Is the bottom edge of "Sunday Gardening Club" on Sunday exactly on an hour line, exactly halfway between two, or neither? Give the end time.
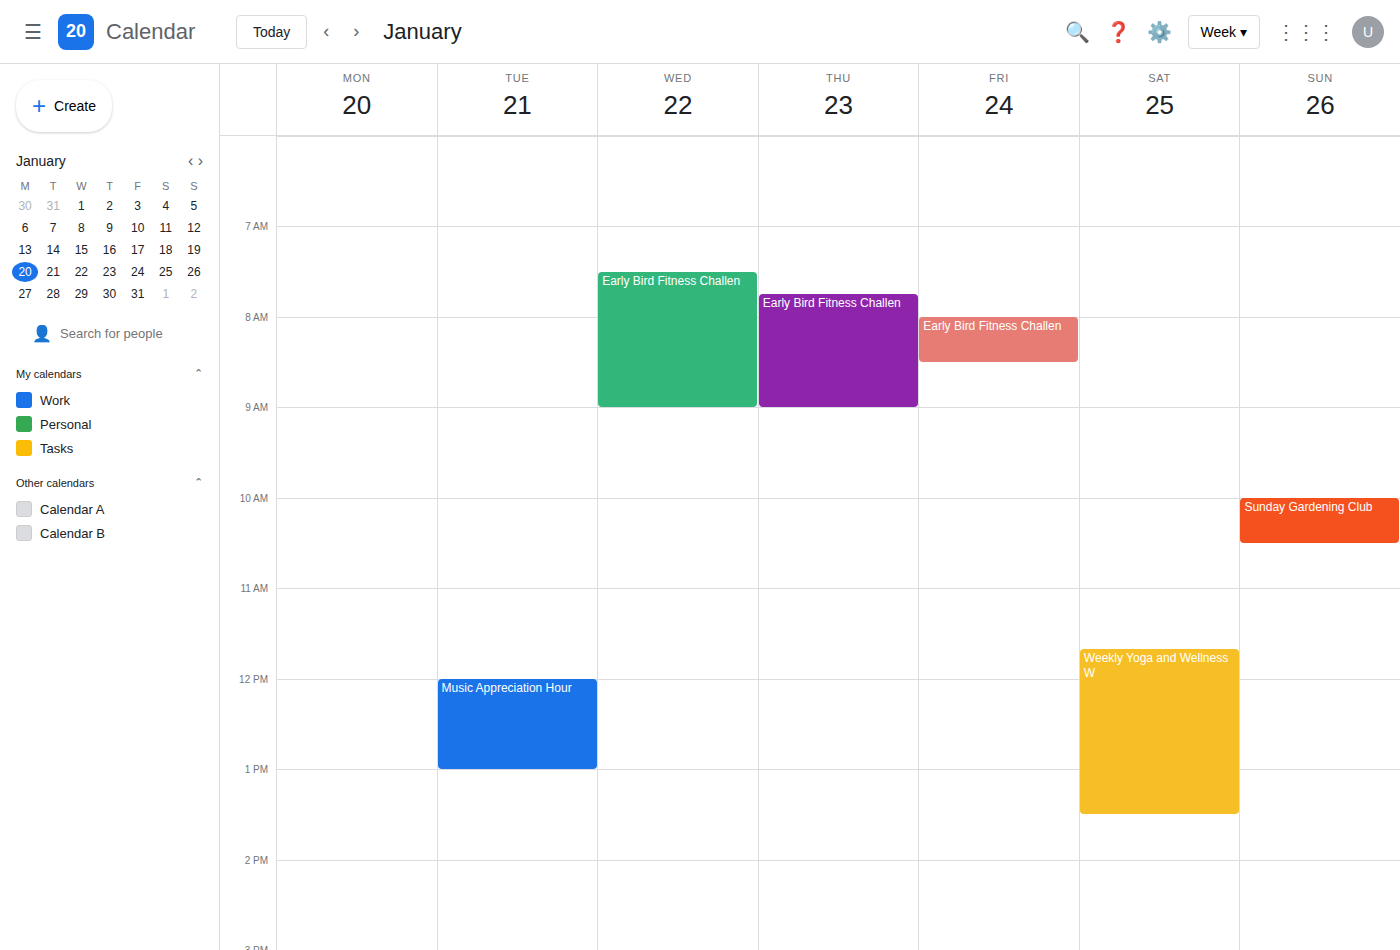
10:30 -- halfway between the 10:00 and 11:00 lines.